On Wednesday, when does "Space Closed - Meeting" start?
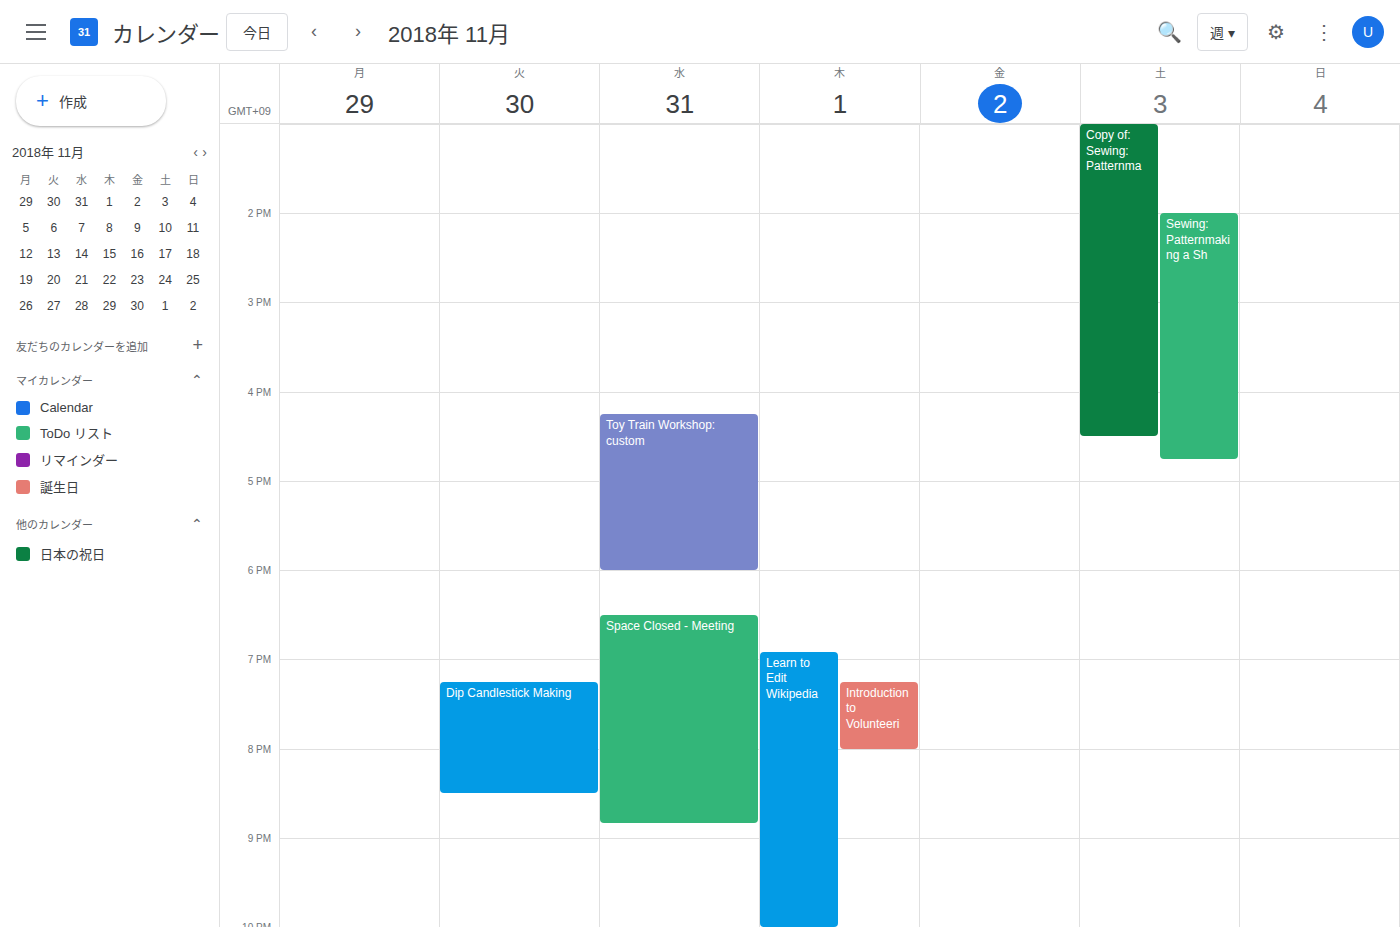
6:30 PM